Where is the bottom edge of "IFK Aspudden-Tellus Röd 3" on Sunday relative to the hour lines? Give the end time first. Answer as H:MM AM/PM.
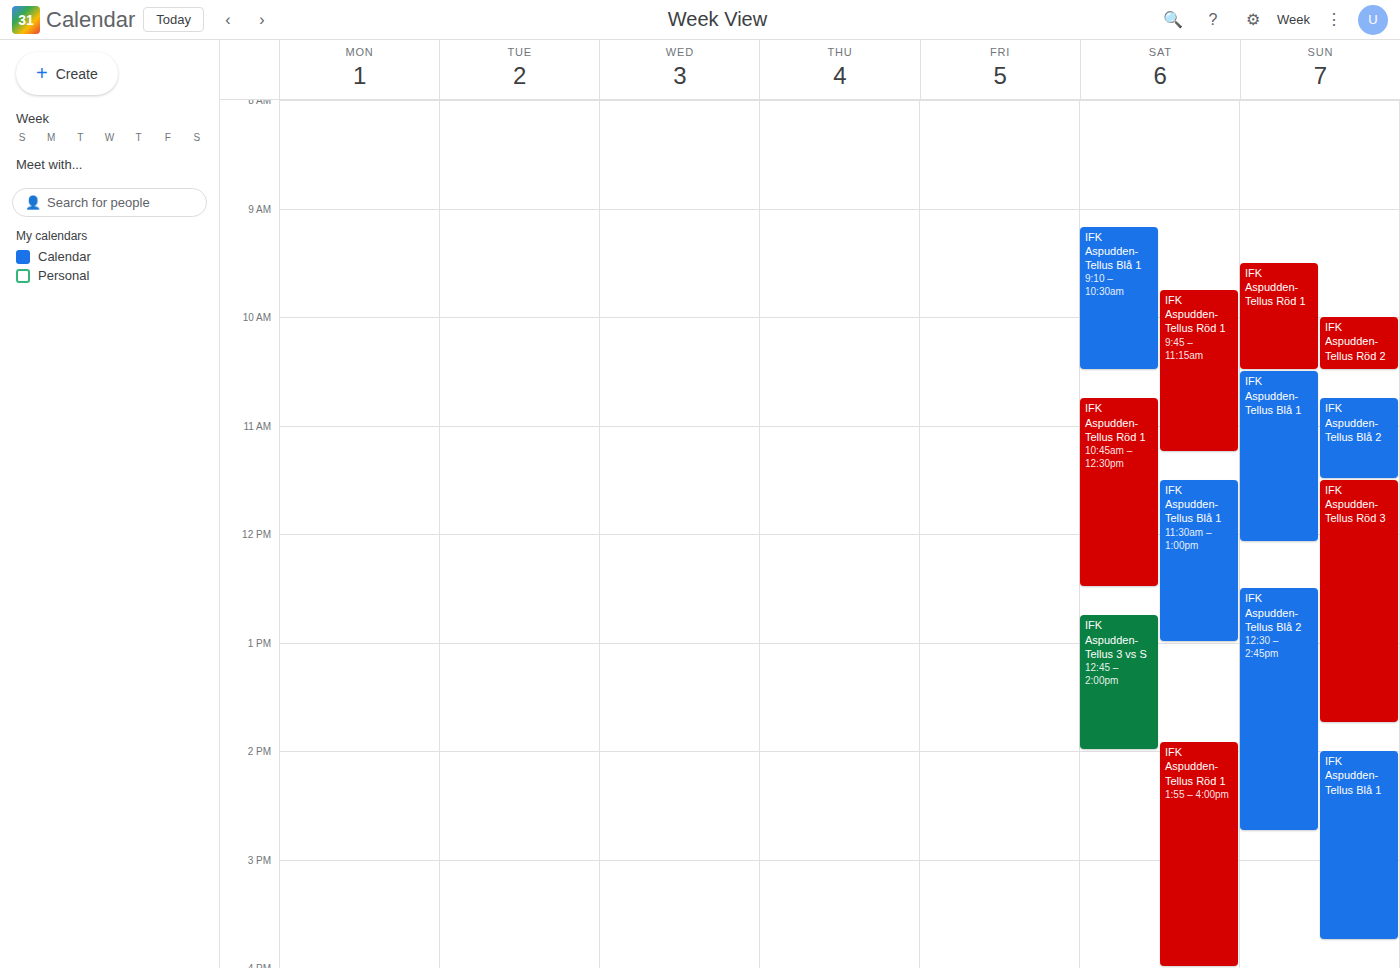
1:45 PM -- neither: three quarters of the way from the 1 PM line to the 2 PM line.